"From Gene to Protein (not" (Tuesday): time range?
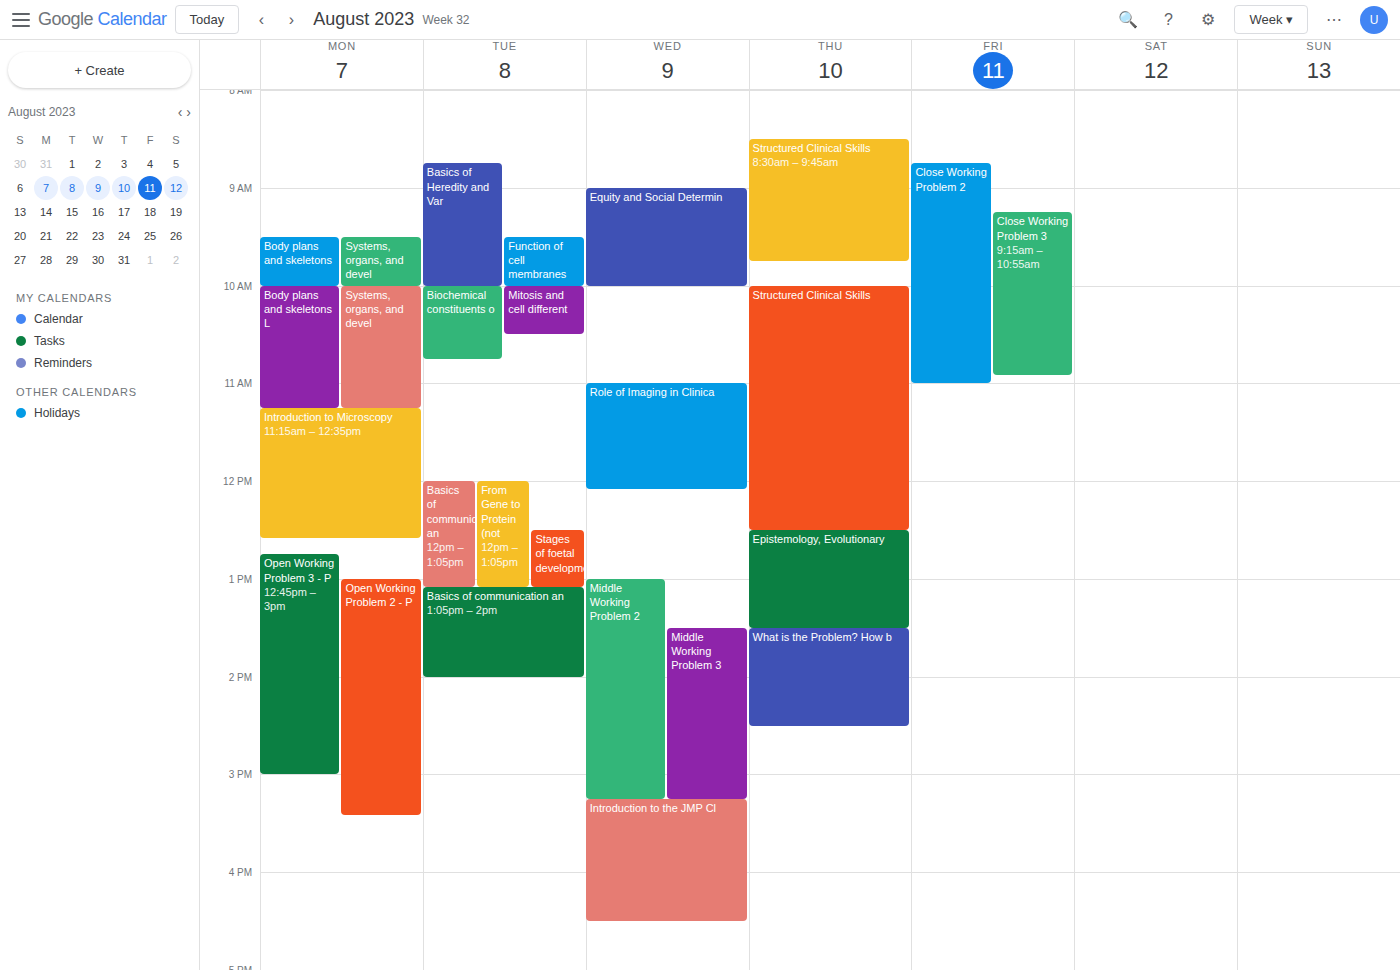
12:00 PM to 1:05 PM